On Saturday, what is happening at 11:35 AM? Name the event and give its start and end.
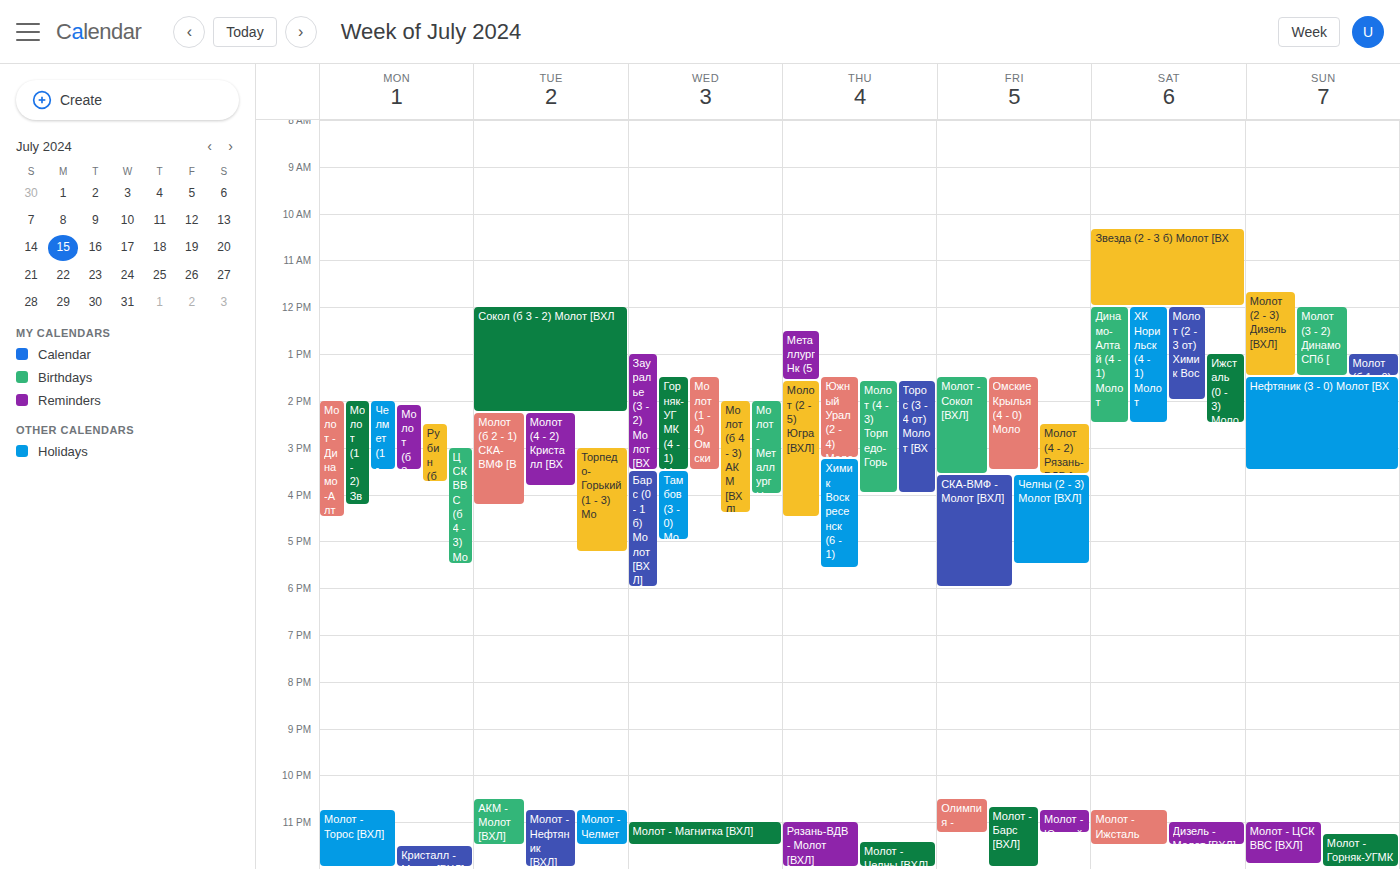
"Звезда (2 - 3 б) Молот [ВХ", 10:20 AM to 12:00 PM